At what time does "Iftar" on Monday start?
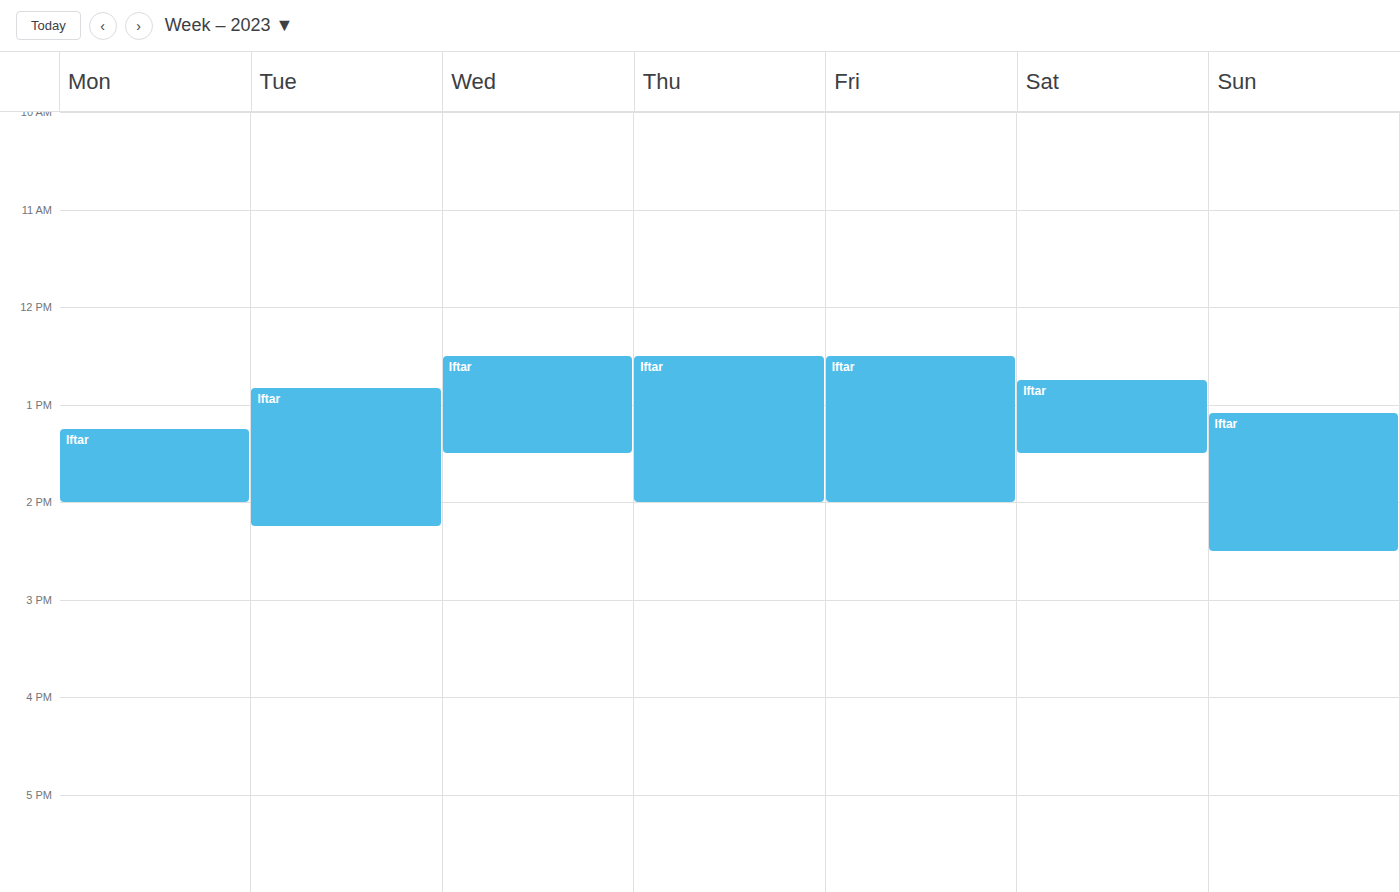
13:15